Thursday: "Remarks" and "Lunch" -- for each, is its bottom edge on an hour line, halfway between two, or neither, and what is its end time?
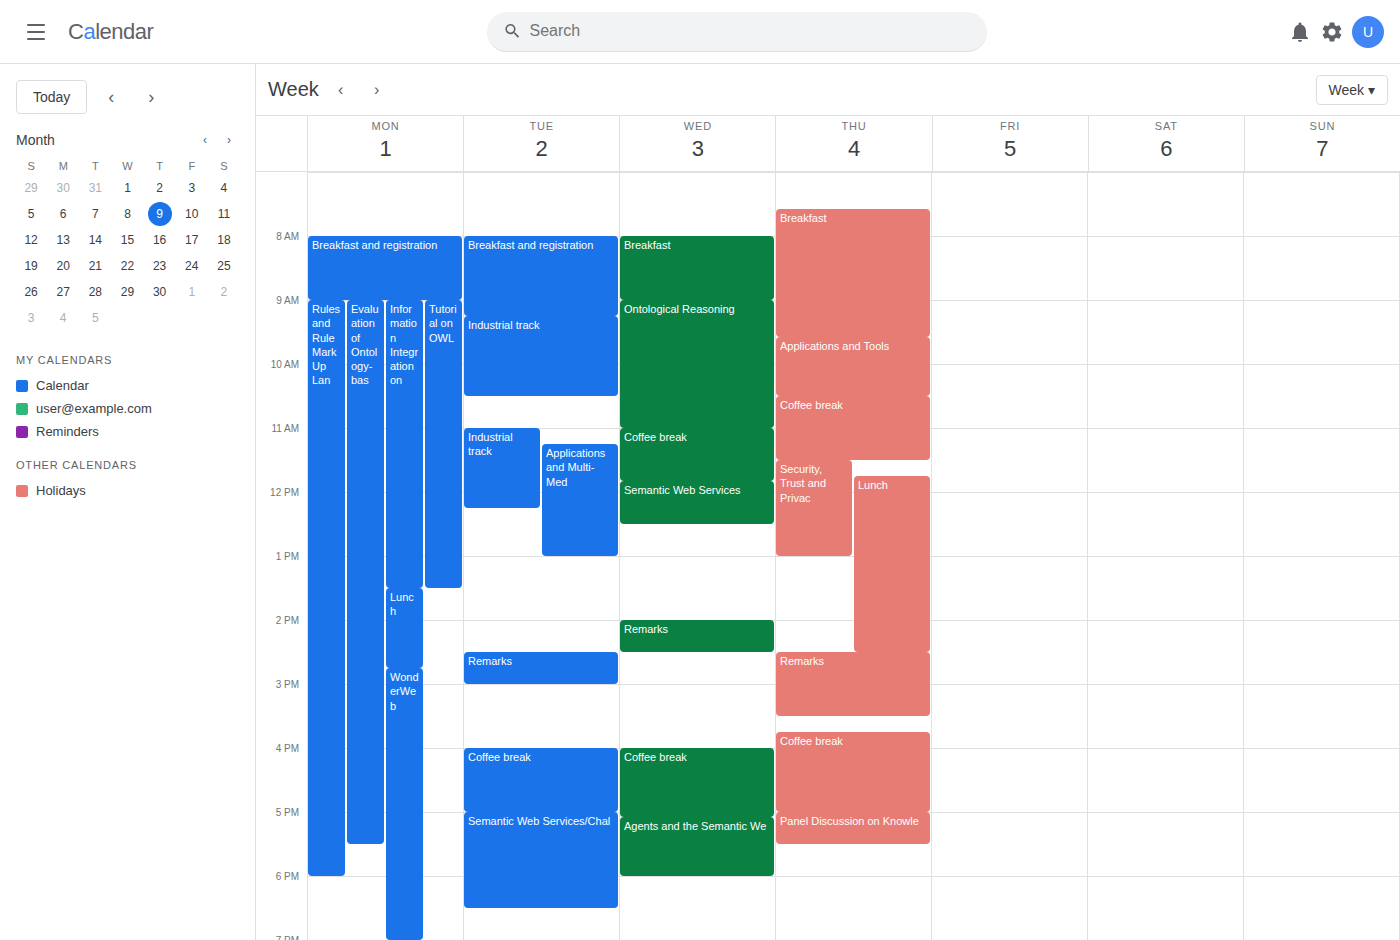
"Remarks": 3:30 PM, halfway between the 3 PM and 4 PM lines. "Lunch": 2:30 PM, halfway between the 2 PM and 3 PM lines.